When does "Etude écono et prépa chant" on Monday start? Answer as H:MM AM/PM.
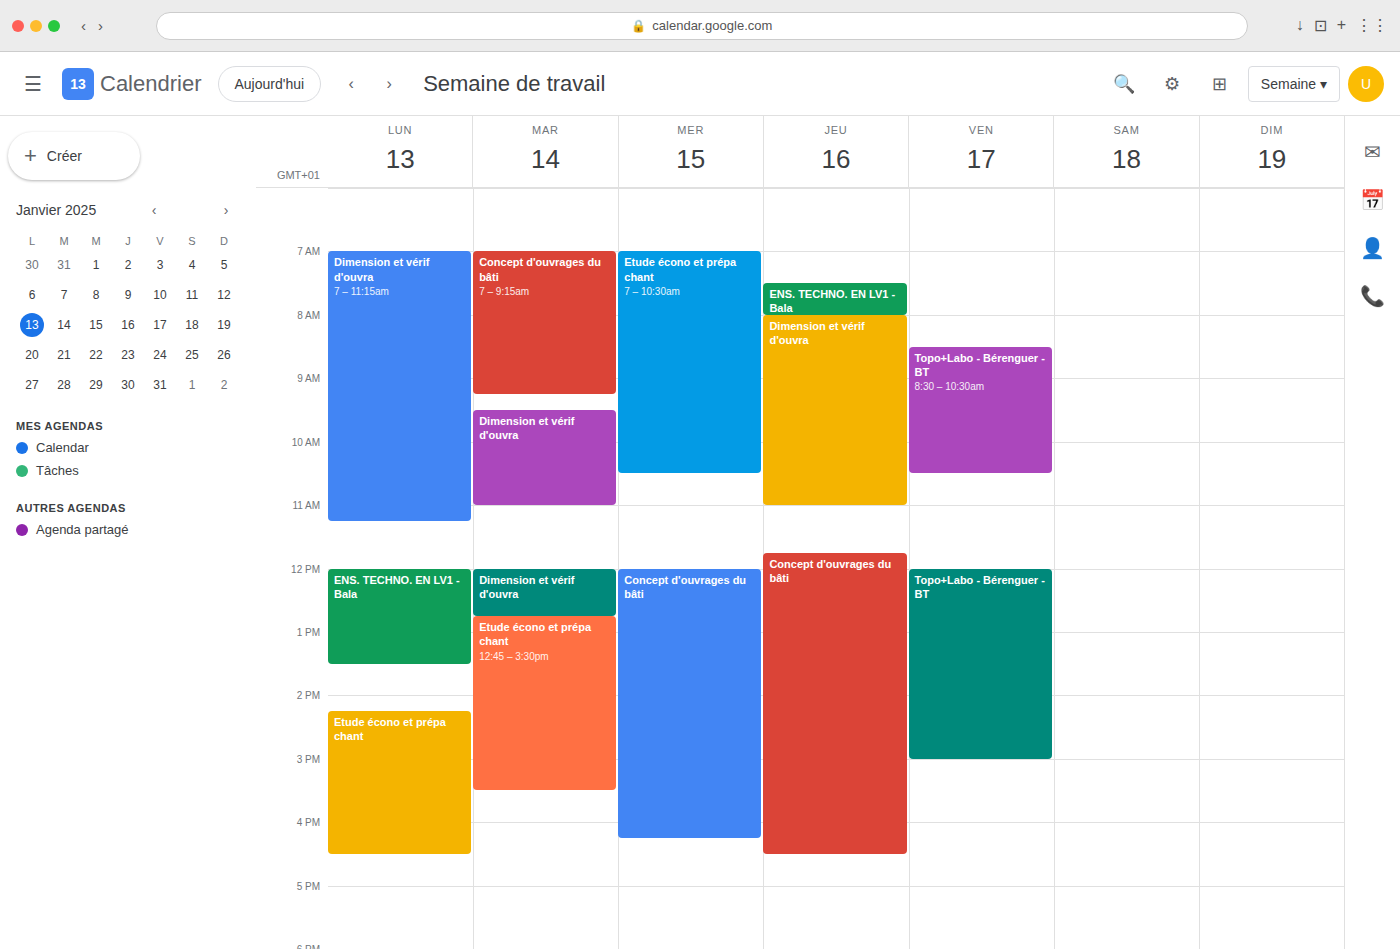
2:15 PM